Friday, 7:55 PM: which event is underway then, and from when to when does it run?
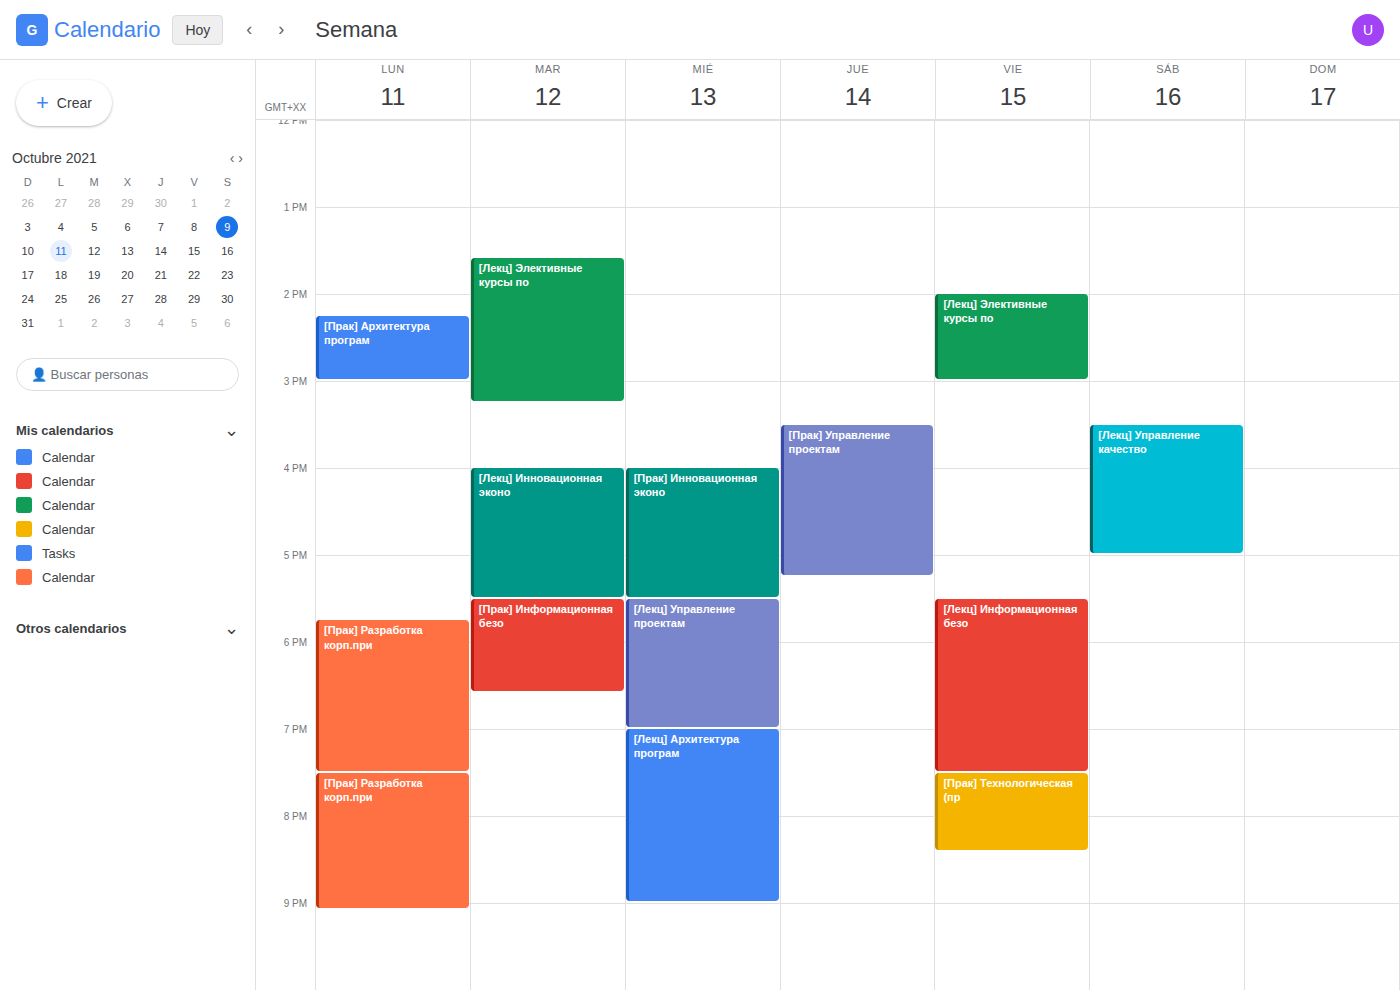
"[Прак] Технологическая (пр", 7:30 PM to 8:25 PM